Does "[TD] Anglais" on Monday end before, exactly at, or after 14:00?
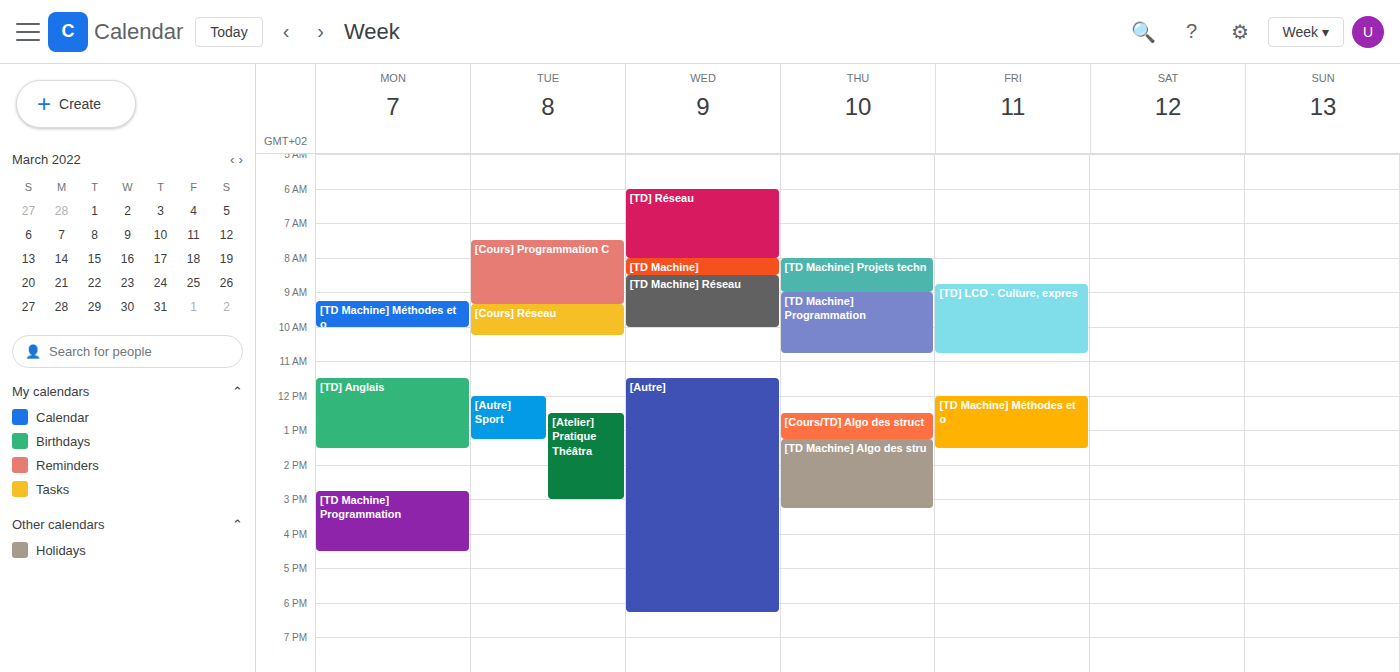
13:30 -- before 14:00, 30 minutes above the 14:00 line.